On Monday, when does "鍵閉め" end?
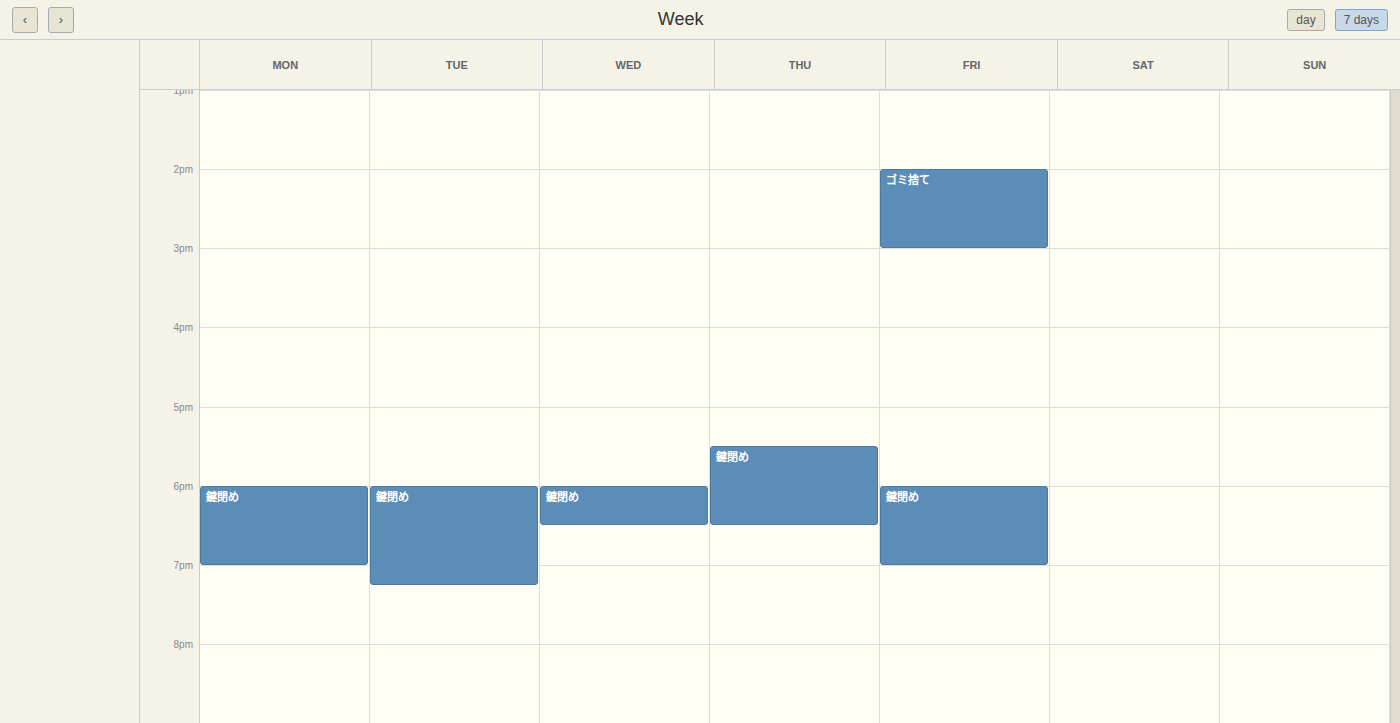
7:00 PM